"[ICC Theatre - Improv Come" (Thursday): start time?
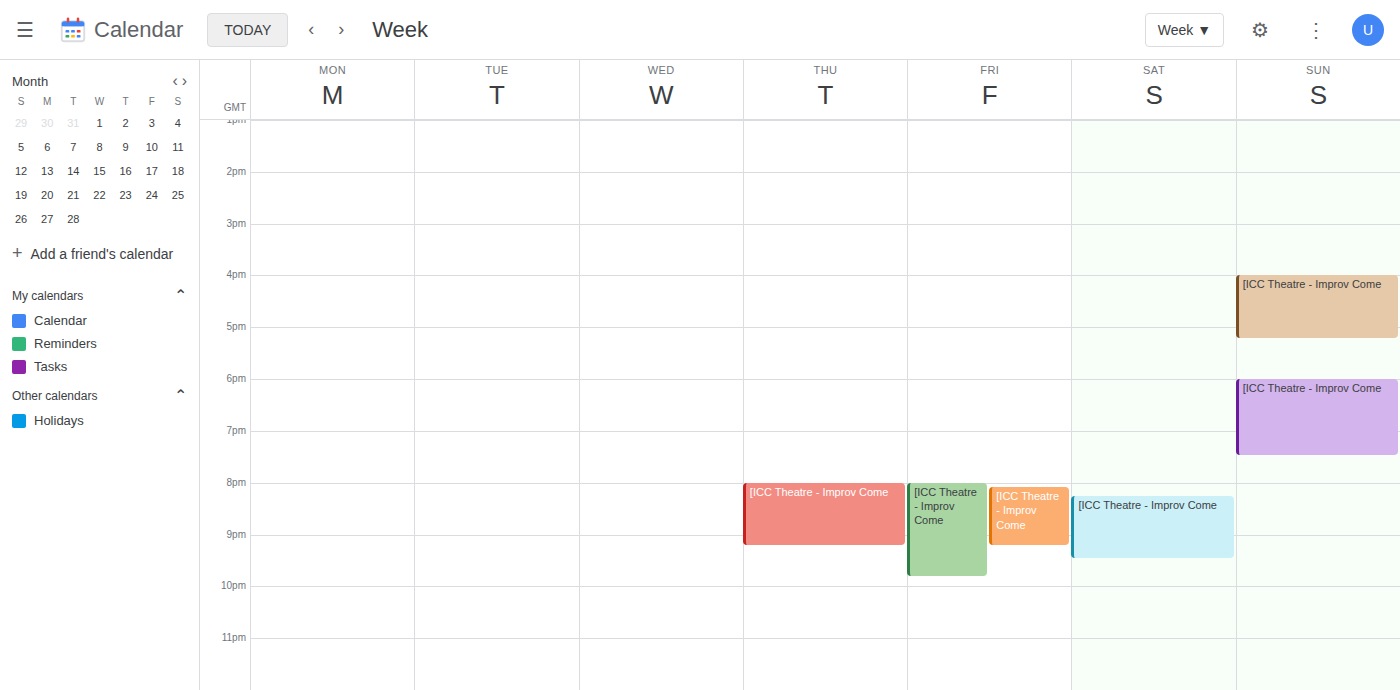
20:00